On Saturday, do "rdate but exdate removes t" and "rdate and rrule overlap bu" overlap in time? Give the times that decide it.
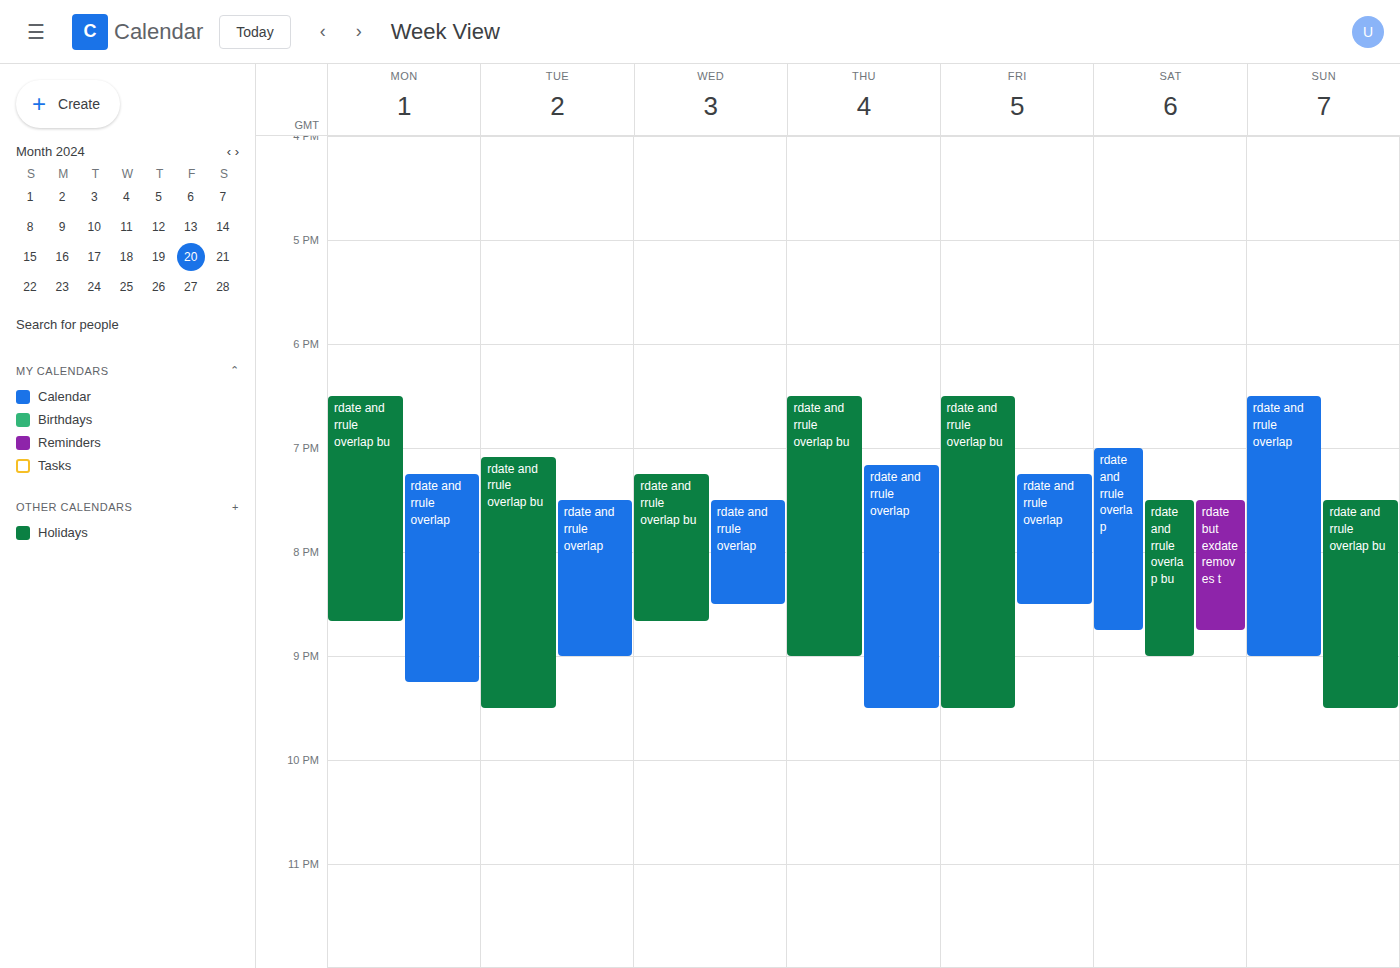
"rdate and rrule overlap bu" starts at 7:30 PM, before "rdate but exdate removes t" ends at 8:45 PM -- they overlap.